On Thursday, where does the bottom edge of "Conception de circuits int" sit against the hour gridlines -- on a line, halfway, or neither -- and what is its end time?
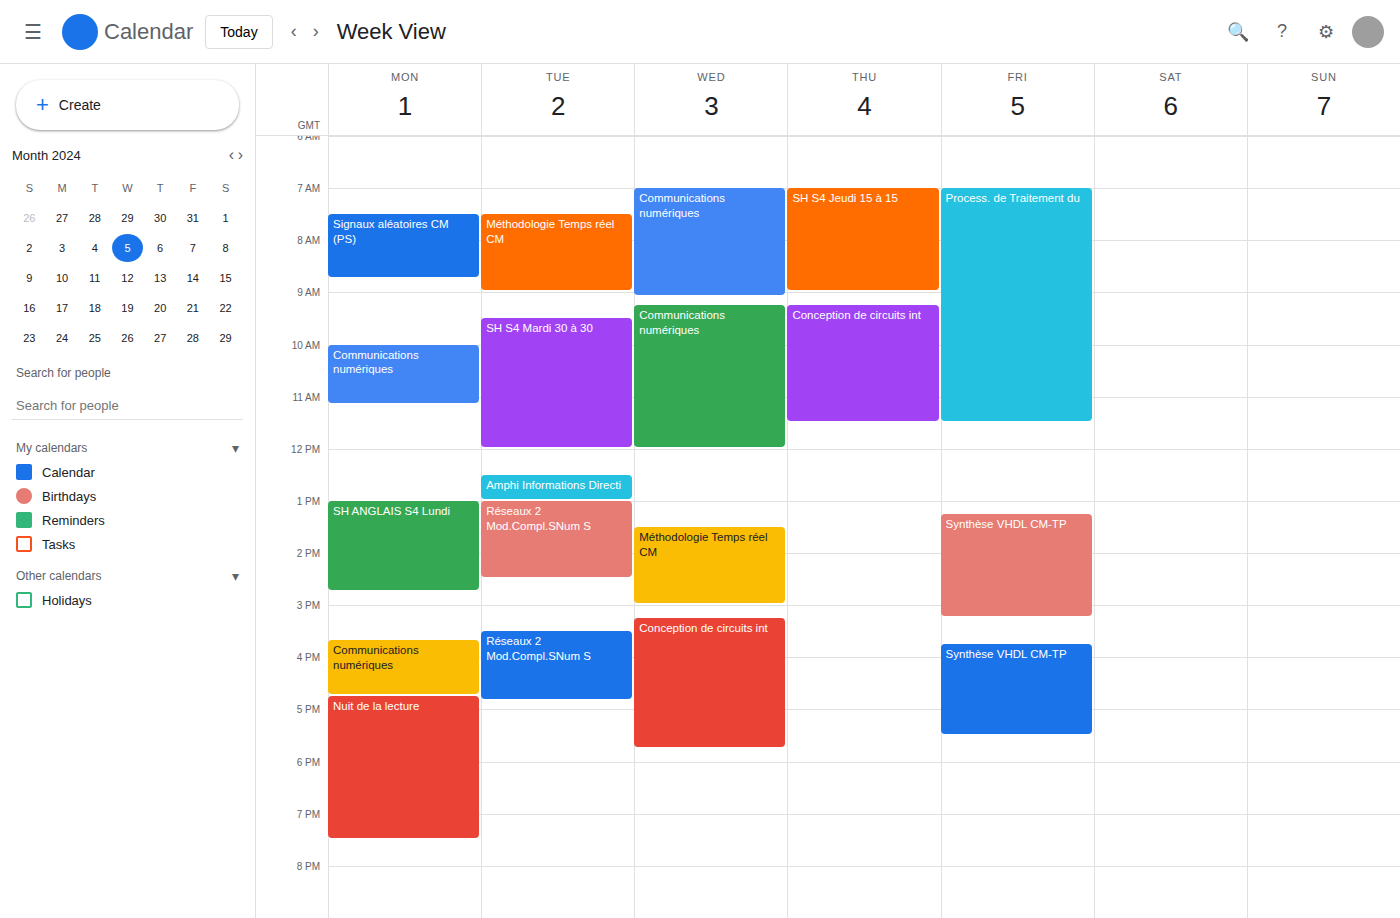
11:30 AM -- halfway between the 11 AM and 12 PM lines.